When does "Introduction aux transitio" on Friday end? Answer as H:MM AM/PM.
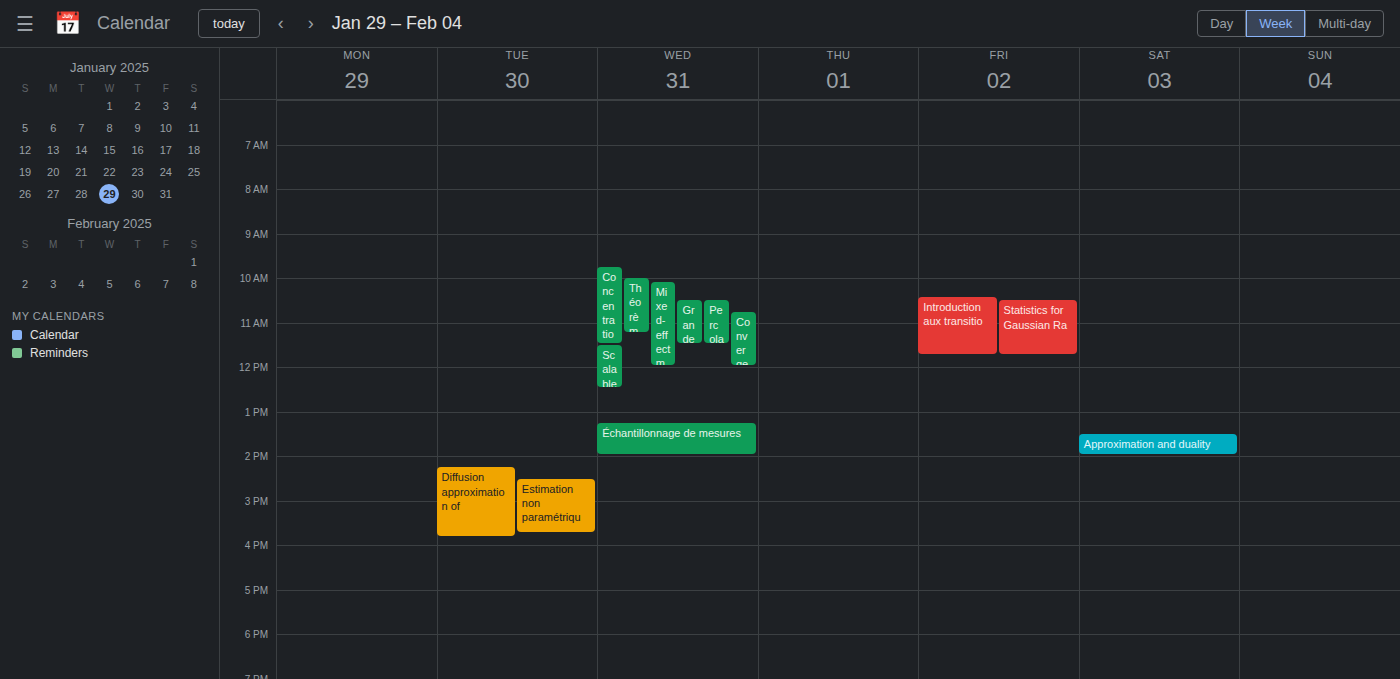
11:45 AM